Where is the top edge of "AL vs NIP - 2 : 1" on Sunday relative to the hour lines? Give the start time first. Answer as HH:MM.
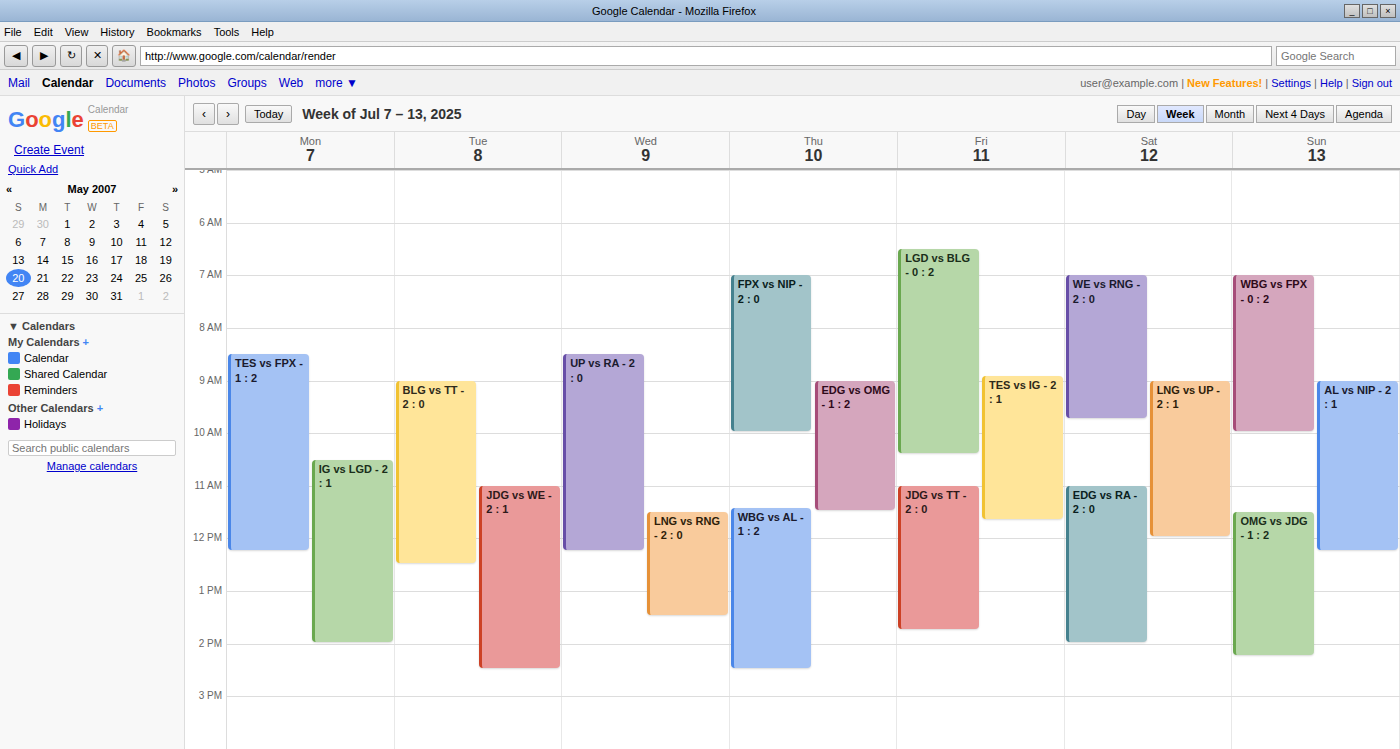
09:00 -- exactly on the 09:00 line.